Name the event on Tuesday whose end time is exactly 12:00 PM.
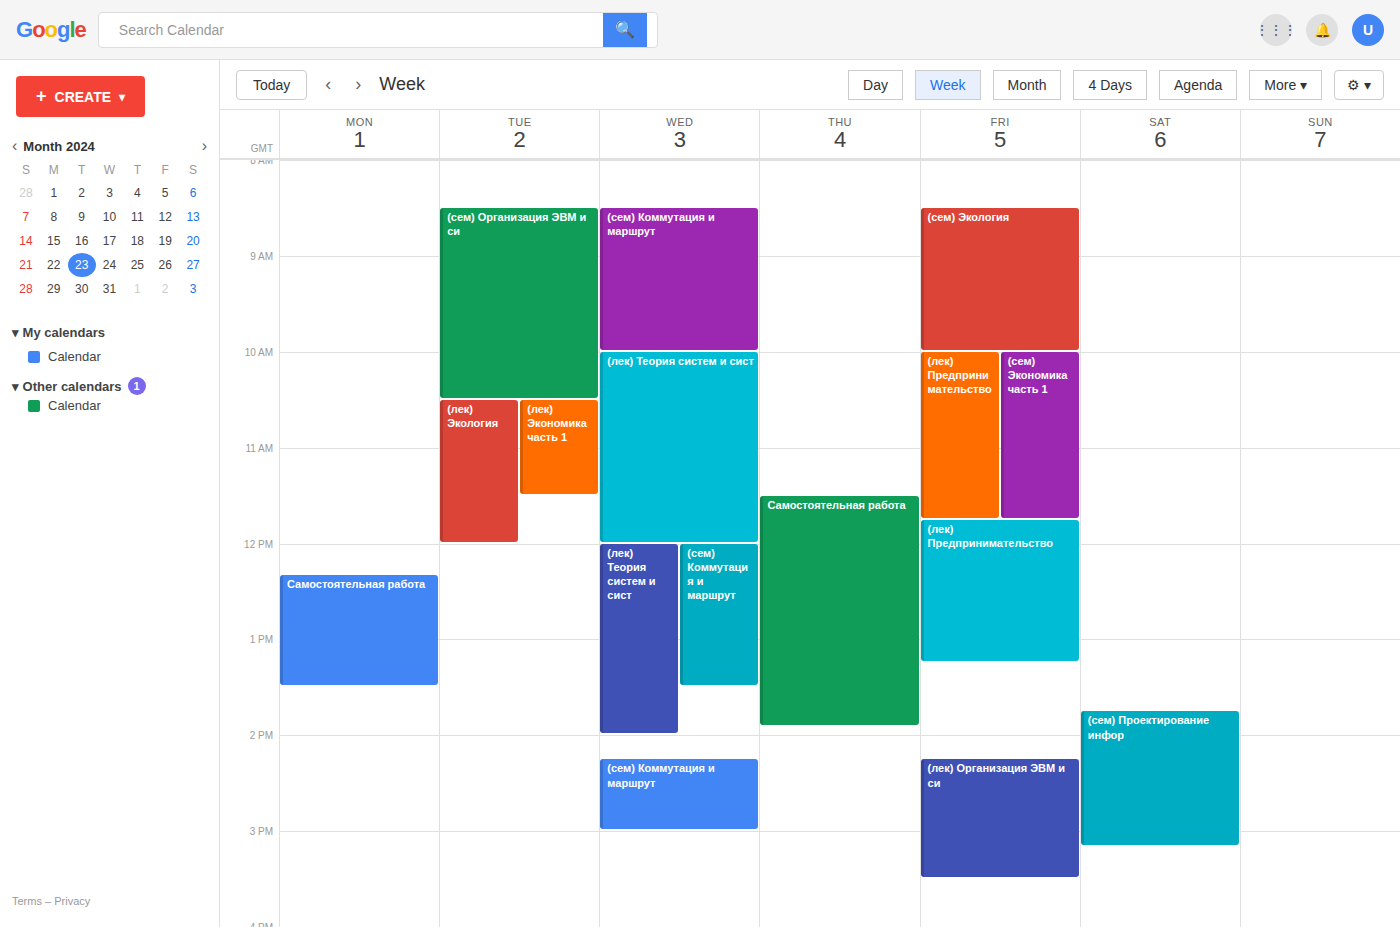
"(лек) Экология"